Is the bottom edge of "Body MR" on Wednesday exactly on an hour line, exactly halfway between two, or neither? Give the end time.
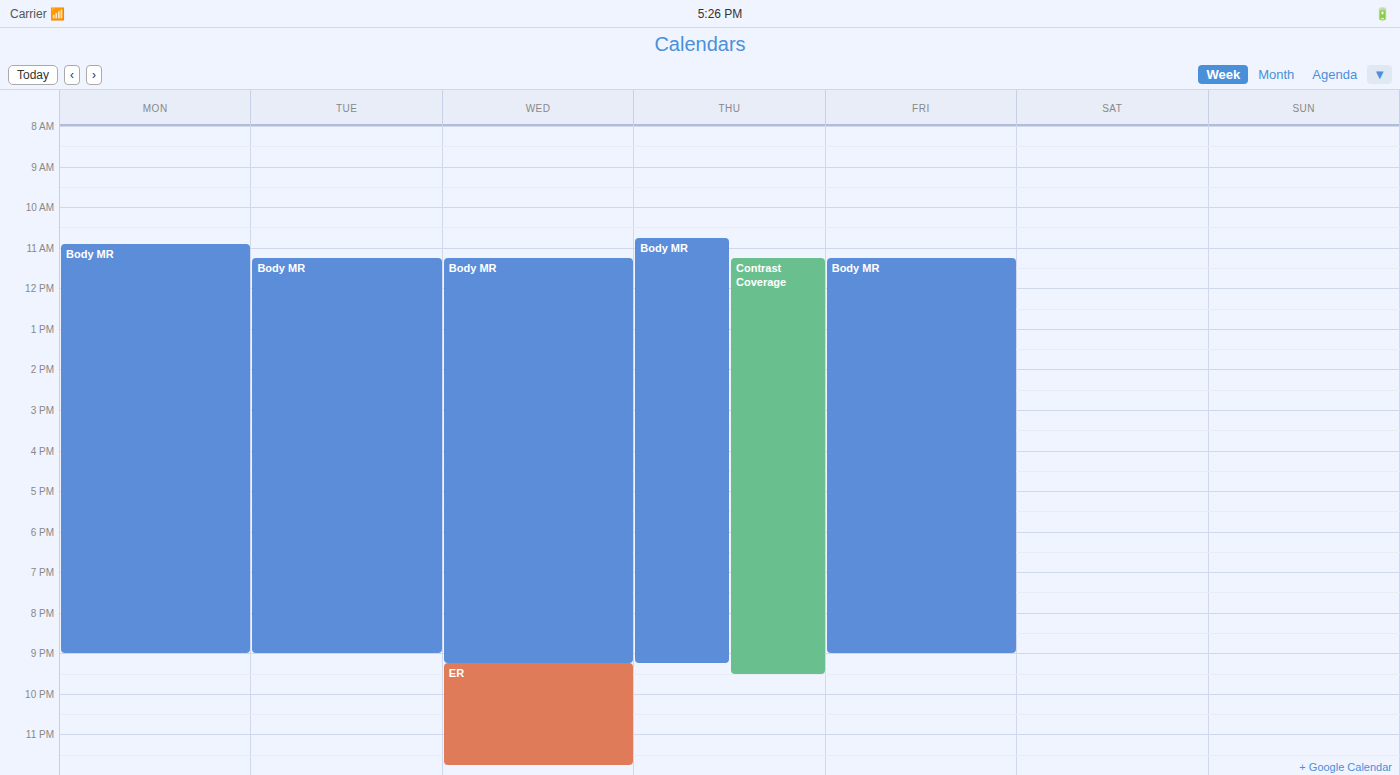
9:15 PM -- neither: a quarter of the way from the 9 PM line to the 10 PM line.